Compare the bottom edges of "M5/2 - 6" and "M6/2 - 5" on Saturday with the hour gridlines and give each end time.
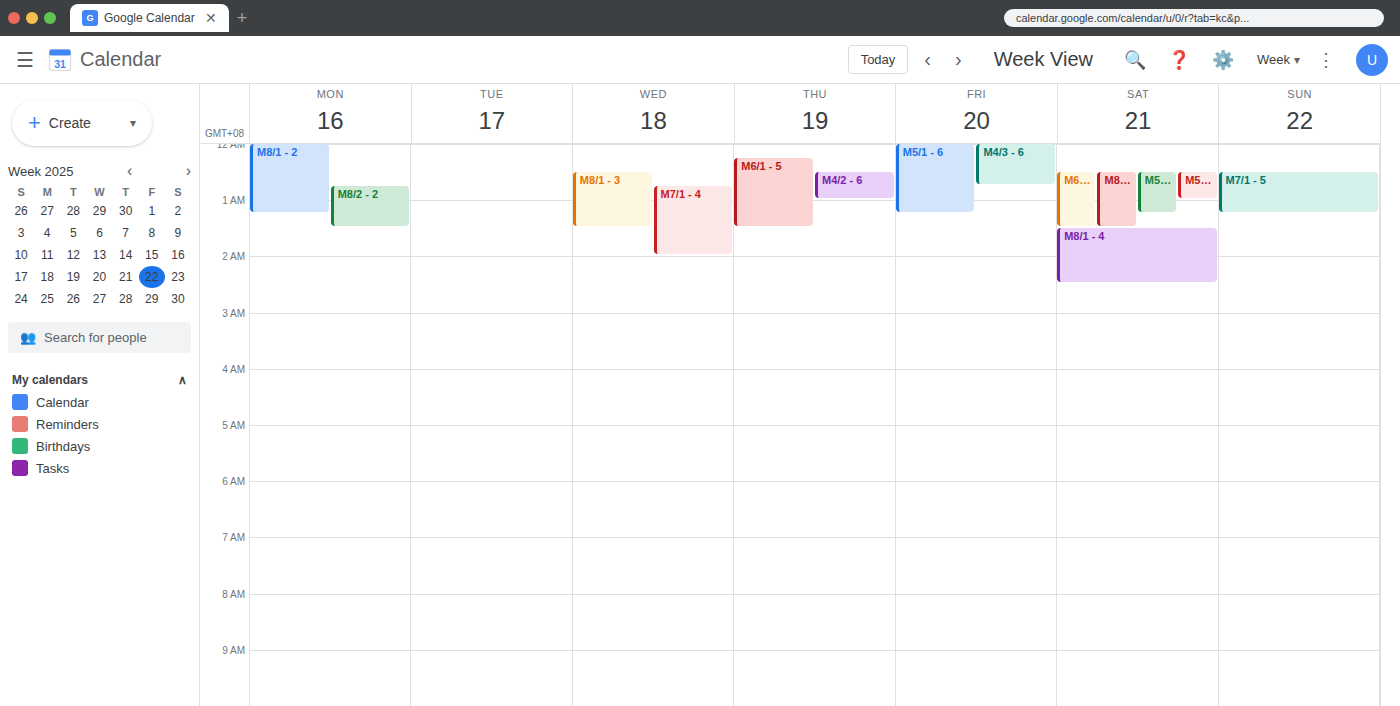
"M5/2 - 6": 1:15 AM, neither: a quarter of the way from the 1 AM line to the 2 AM line. "M6/2 - 5": 1:30 AM, halfway between the 1 AM and 2 AM lines.